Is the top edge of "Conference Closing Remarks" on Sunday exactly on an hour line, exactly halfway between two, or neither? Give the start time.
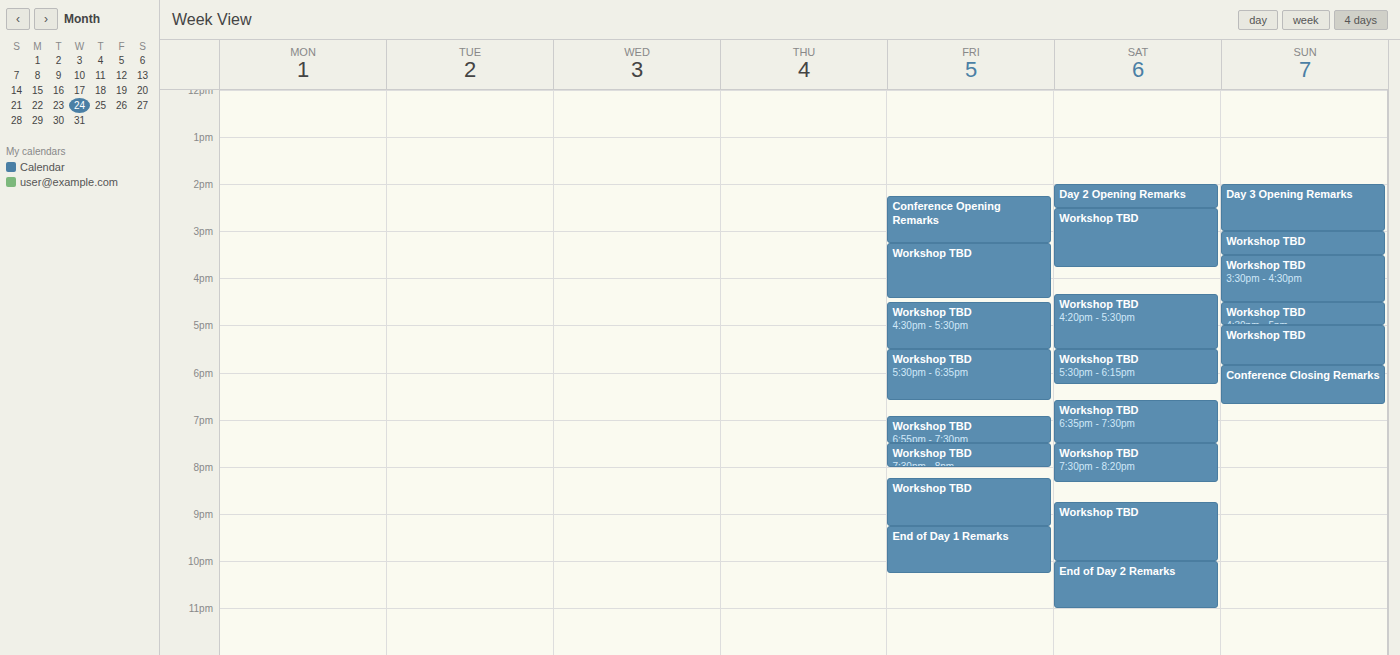
5:50 PM -- neither: 50 minutes below the 5 PM line and 10 minutes above the 6 PM line.